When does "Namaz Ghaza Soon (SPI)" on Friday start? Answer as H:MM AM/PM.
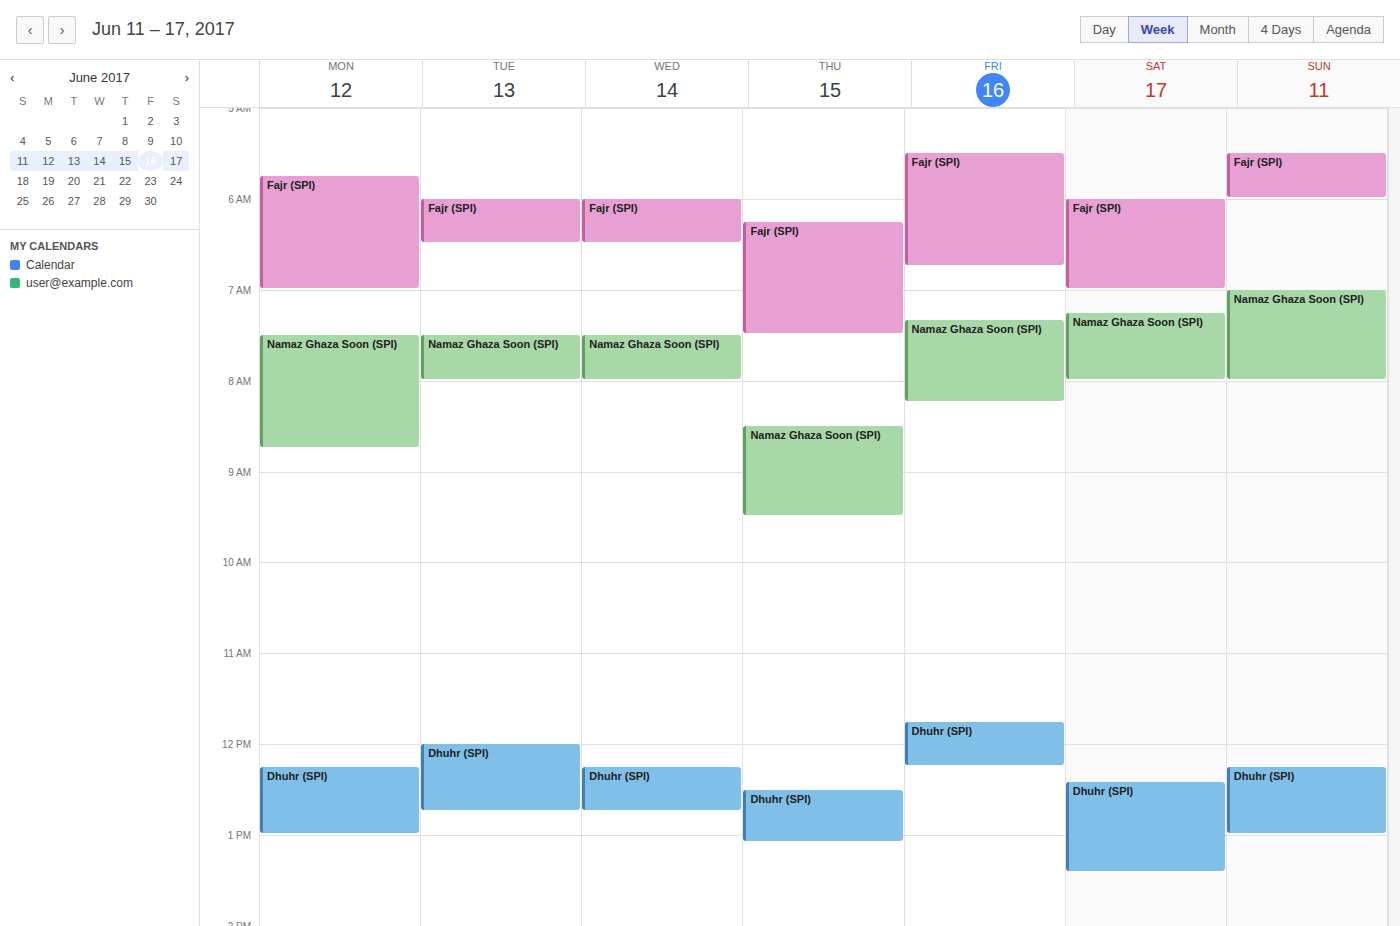
7:20 AM